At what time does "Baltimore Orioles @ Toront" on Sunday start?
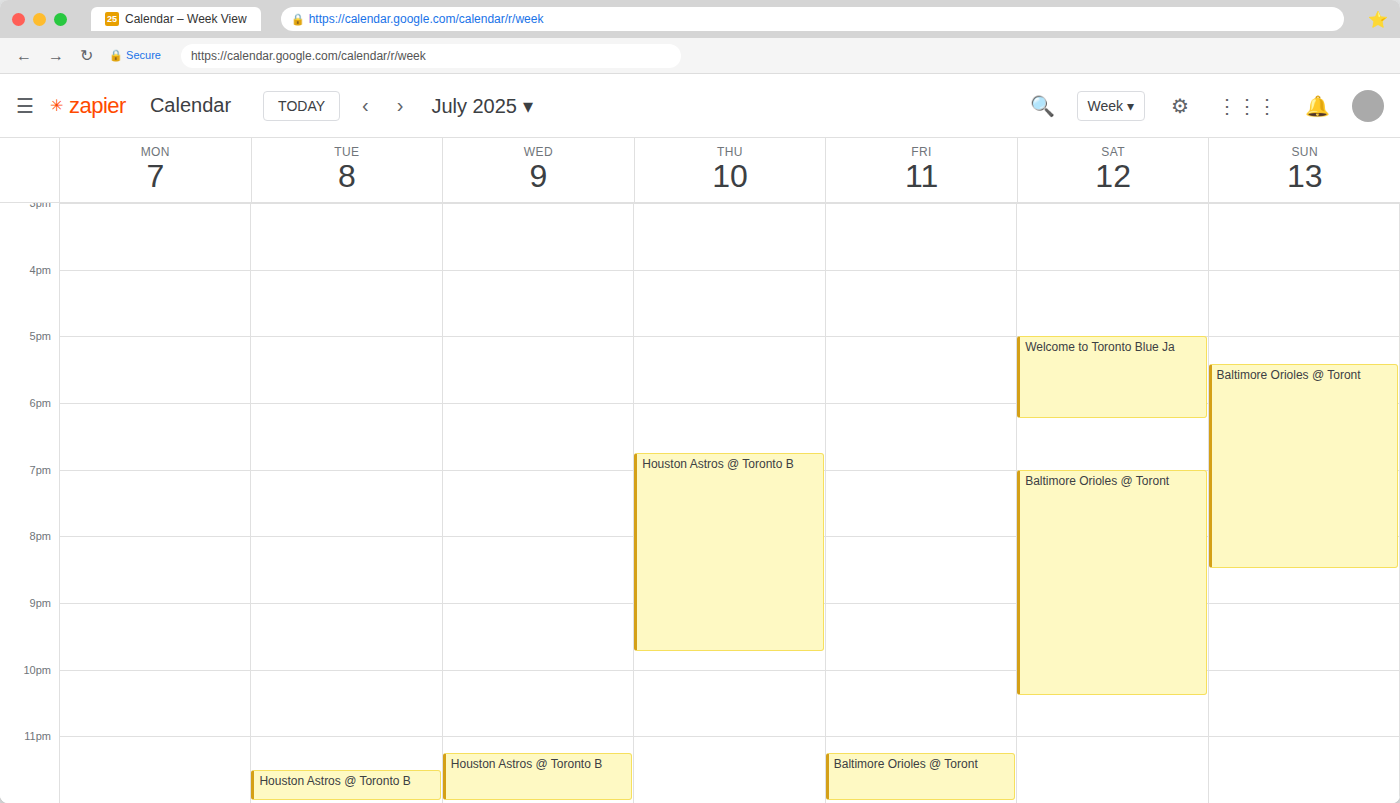
5:25 PM